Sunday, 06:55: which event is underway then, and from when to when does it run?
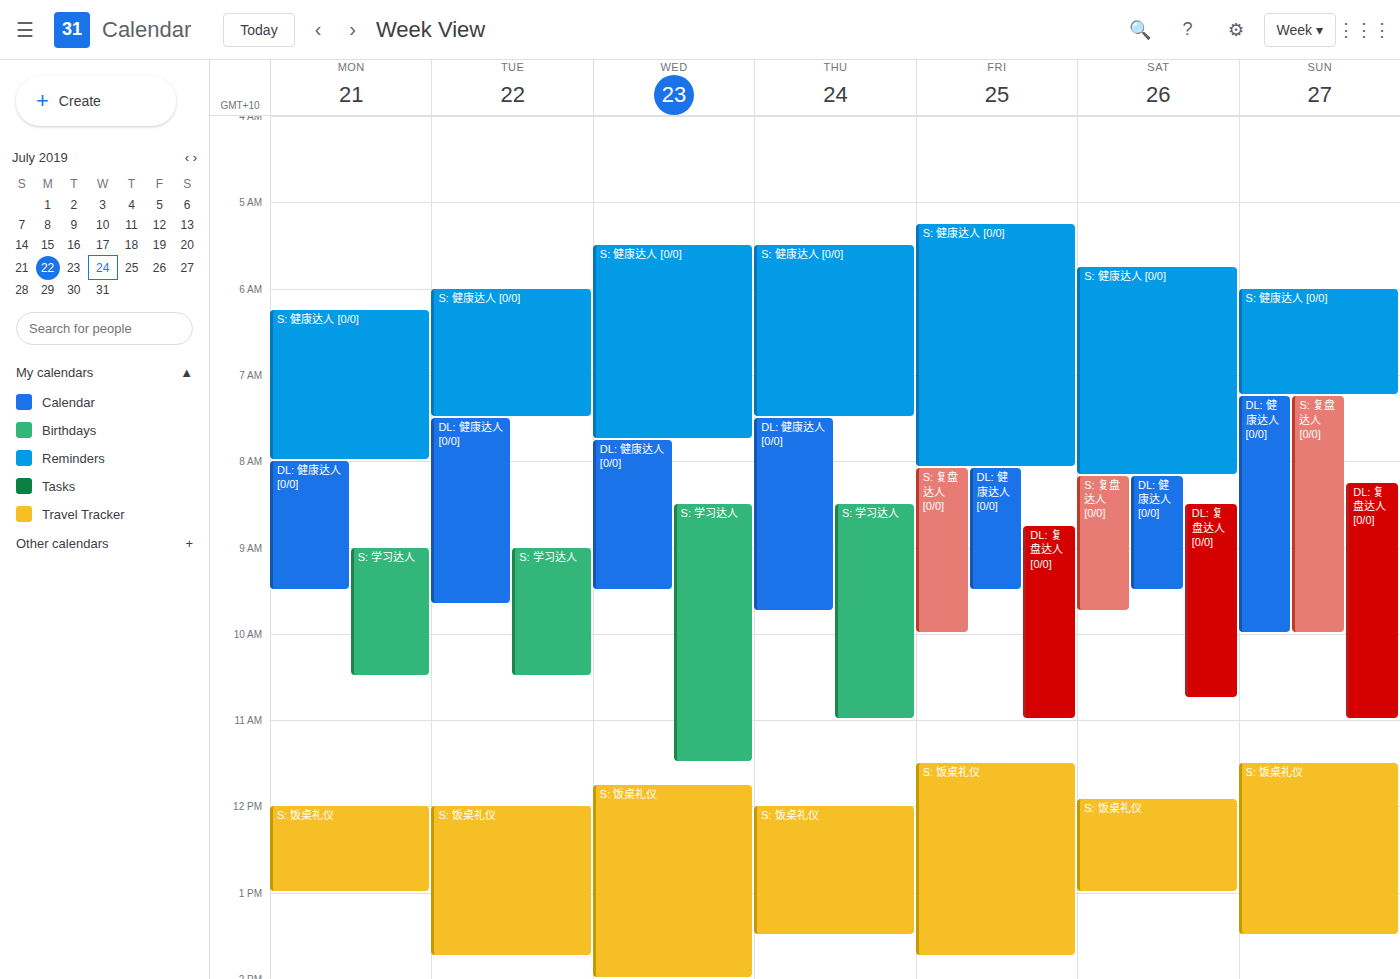
"S: 健康达人 [0/0]", 06:00 to 07:15